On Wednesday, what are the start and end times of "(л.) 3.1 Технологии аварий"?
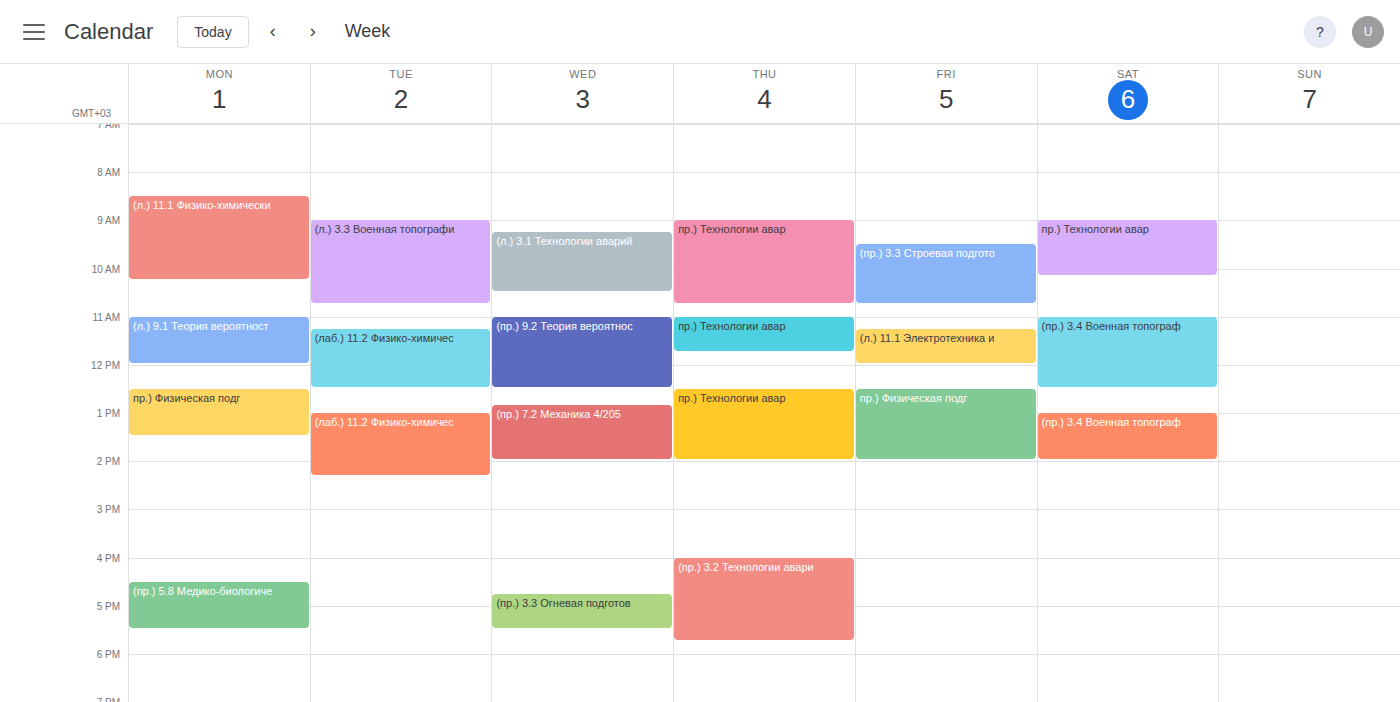
9:15 AM to 10:30 AM